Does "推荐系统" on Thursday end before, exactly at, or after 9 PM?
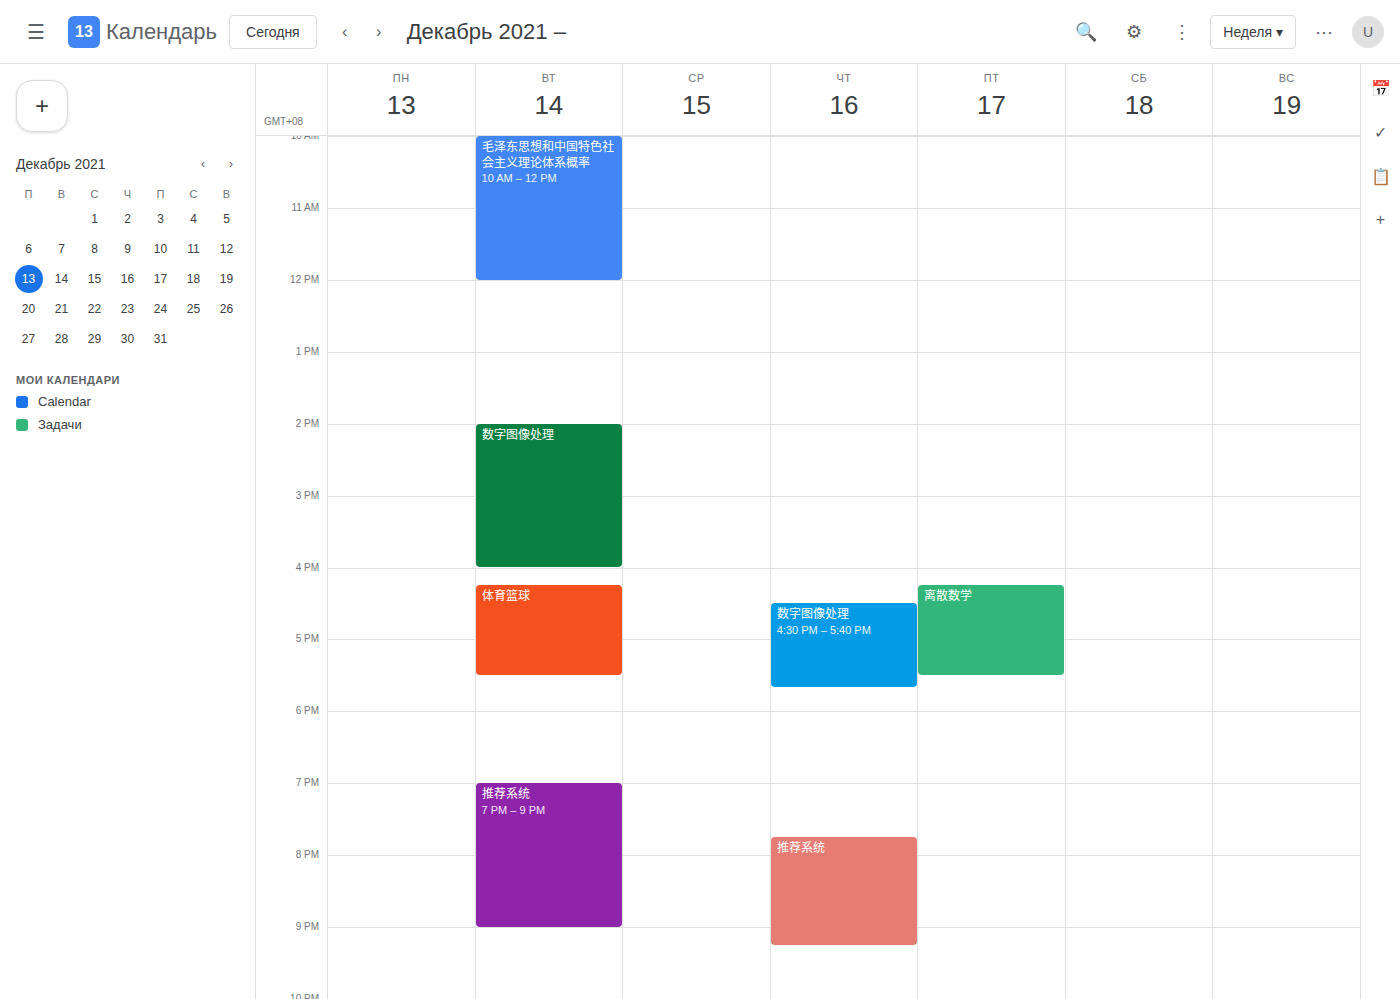
9:15 PM -- after 9 PM, 15 minutes below the 9 PM line.